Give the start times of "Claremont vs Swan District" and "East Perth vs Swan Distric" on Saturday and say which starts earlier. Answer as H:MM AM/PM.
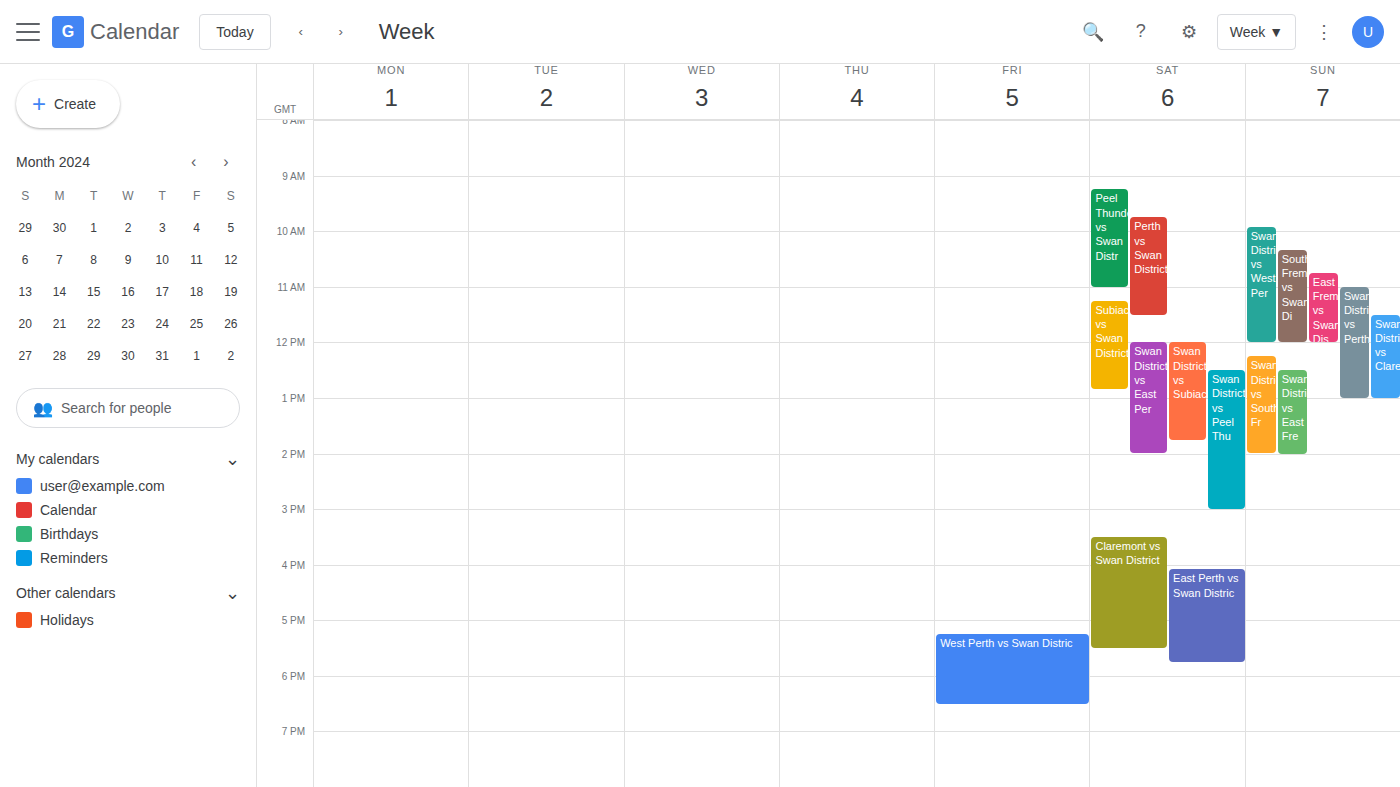
"Claremont vs Swan District" 3:30 PM; "East Perth vs Swan Distric" 4:05 PM.